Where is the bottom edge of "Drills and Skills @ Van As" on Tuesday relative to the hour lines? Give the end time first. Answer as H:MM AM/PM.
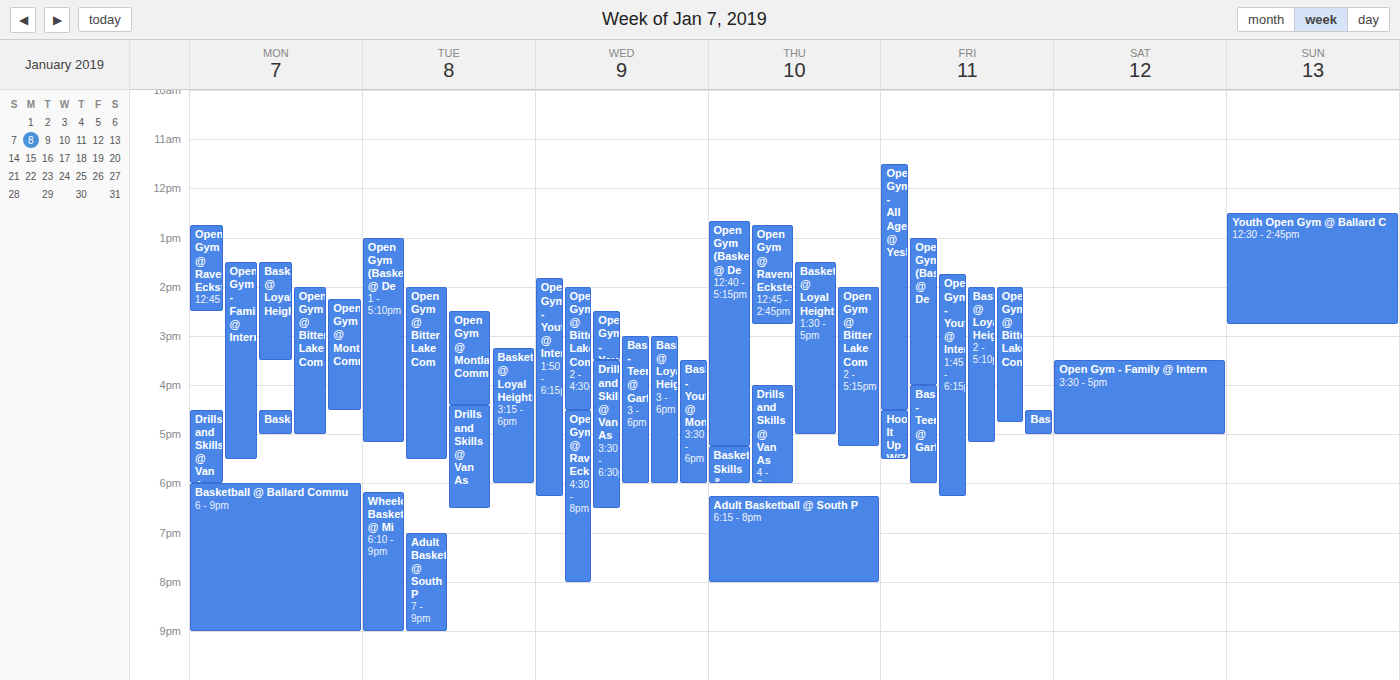
6:30 PM -- halfway between the 6 PM and 7 PM lines.